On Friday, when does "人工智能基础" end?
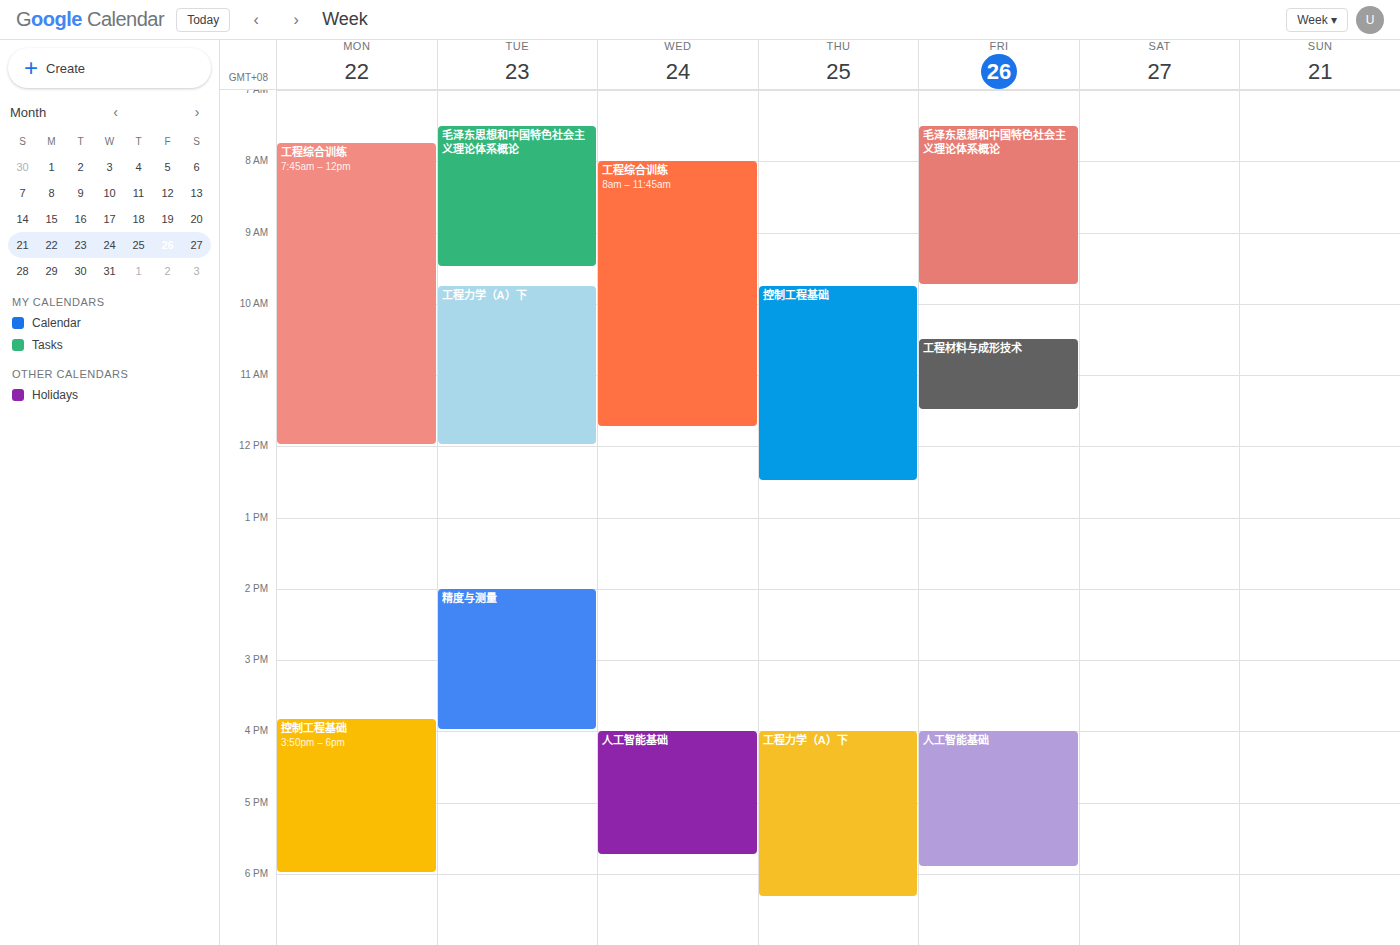
5:55 PM